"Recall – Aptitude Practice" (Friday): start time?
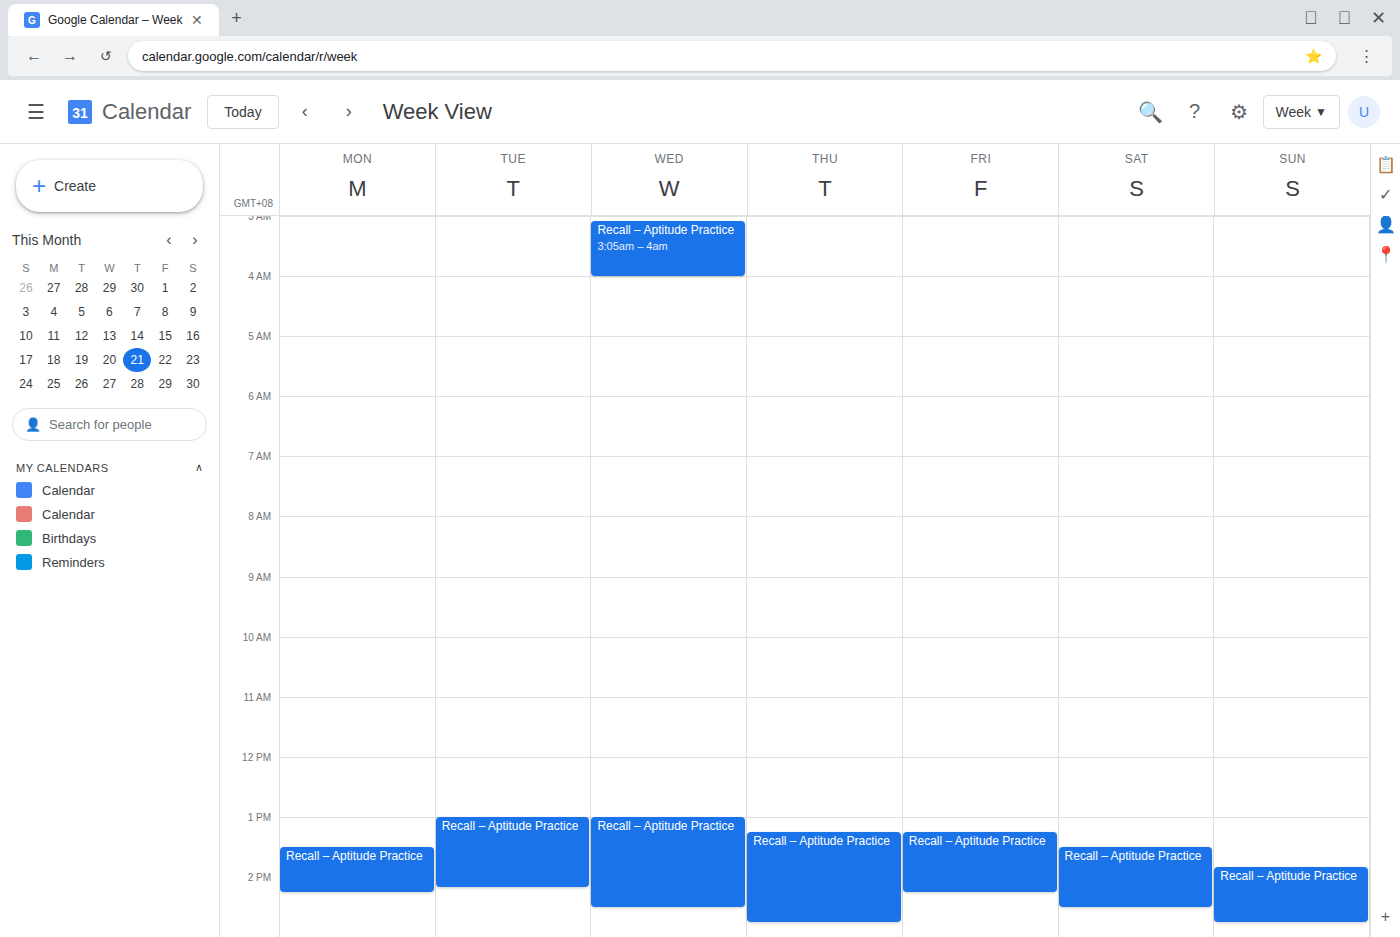
13:15